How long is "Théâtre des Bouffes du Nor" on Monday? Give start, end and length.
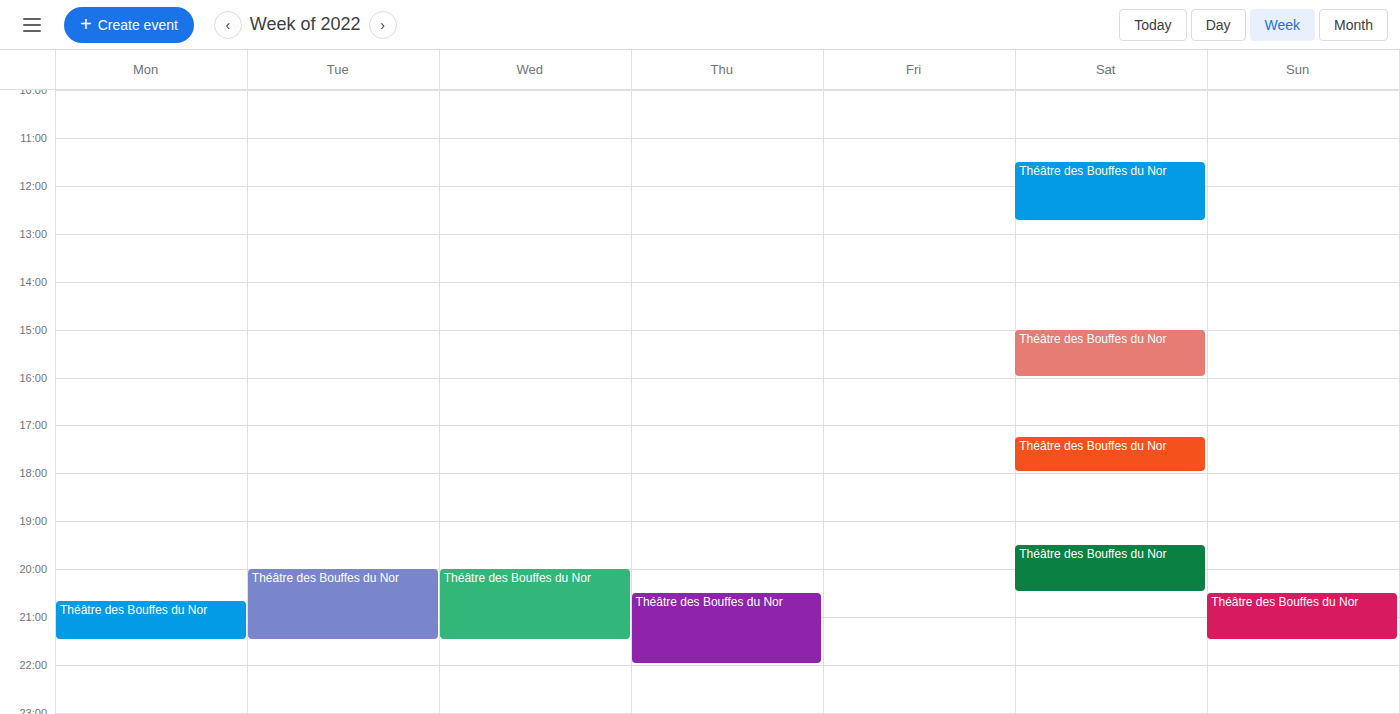
8:40 PM to 9:30 PM, 50 minutes